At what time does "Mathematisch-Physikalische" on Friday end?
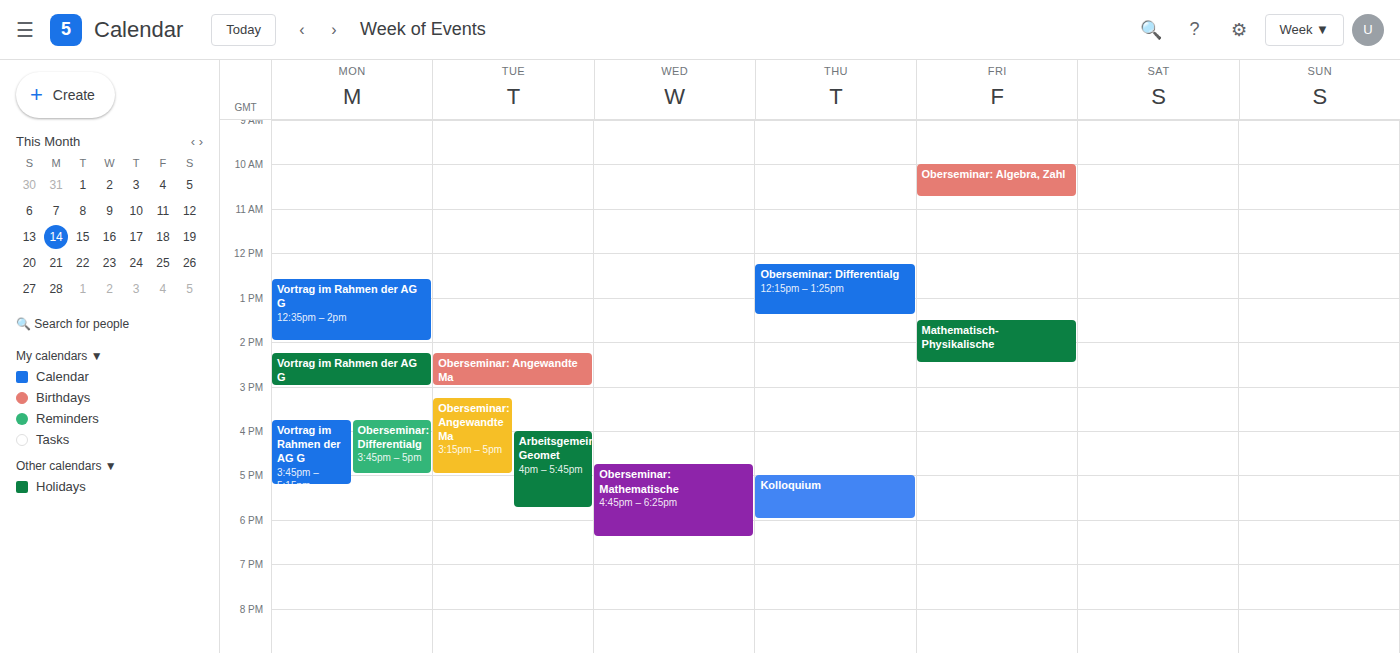
2:30 PM